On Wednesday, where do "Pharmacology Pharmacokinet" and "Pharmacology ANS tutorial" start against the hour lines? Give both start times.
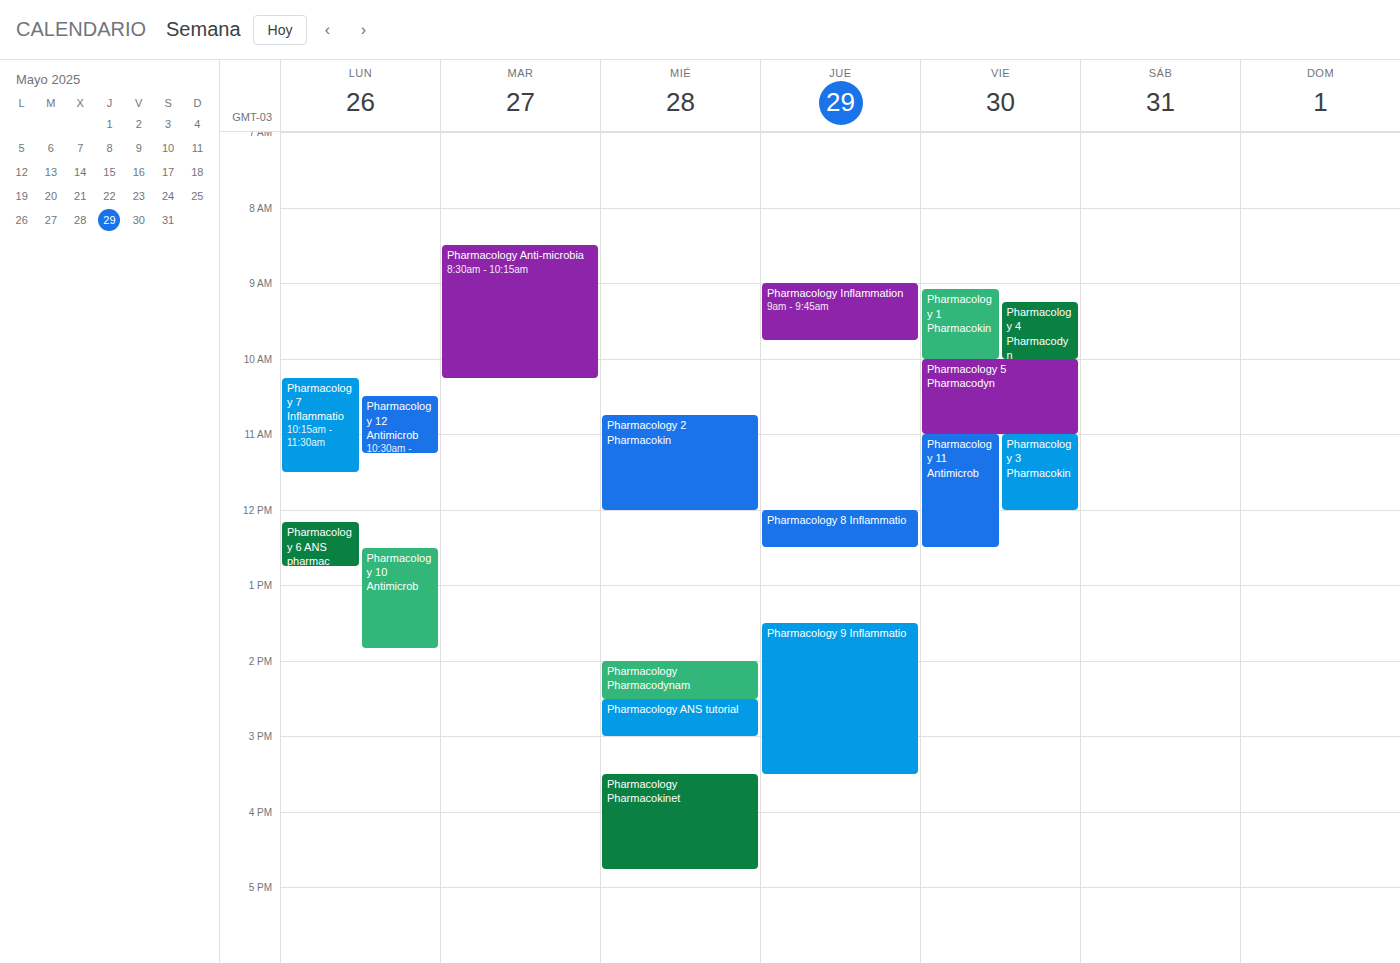
"Pharmacology Pharmacokinet": 3:30 PM, halfway between the 3 PM and 4 PM lines. "Pharmacology ANS tutorial": 2:30 PM, halfway between the 2 PM and 3 PM lines.